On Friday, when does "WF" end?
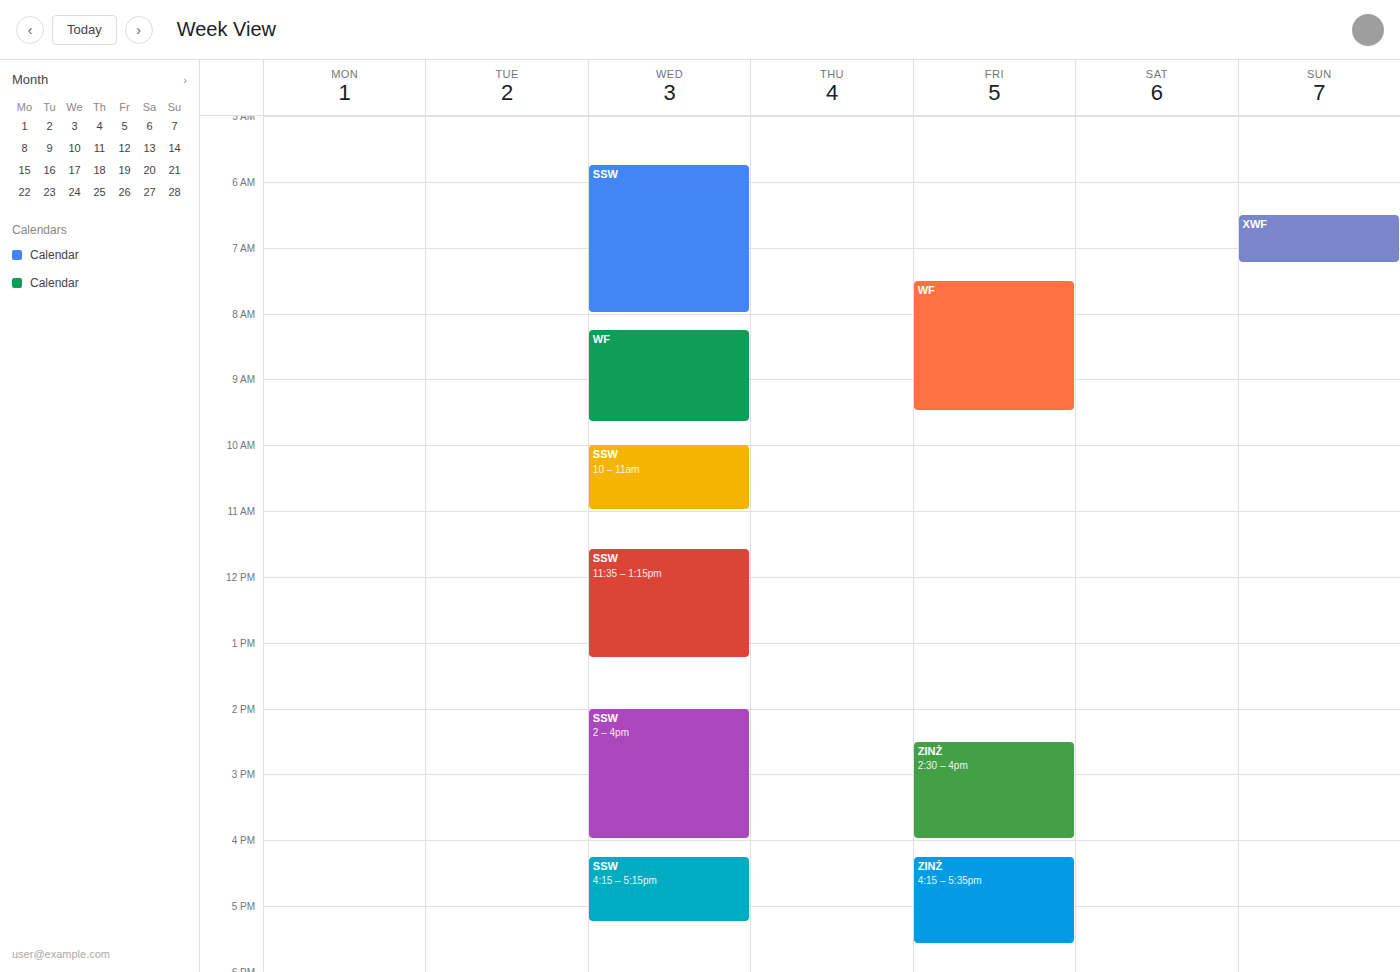
09:30